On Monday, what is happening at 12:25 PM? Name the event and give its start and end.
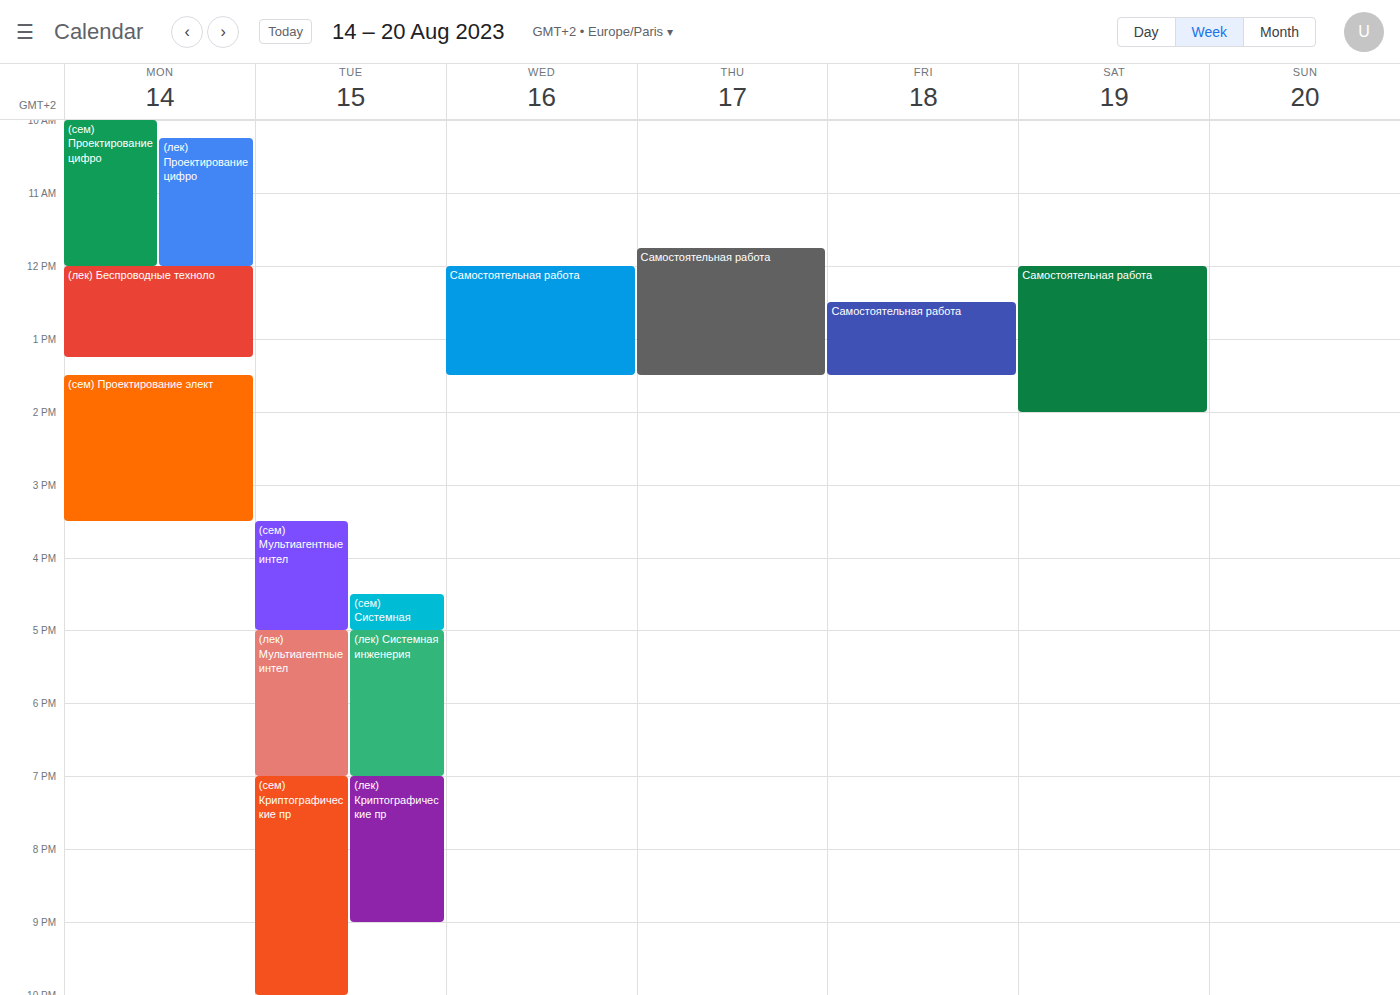
"(лек) Беспроводные техноло", 12:00 PM to 1:15 PM